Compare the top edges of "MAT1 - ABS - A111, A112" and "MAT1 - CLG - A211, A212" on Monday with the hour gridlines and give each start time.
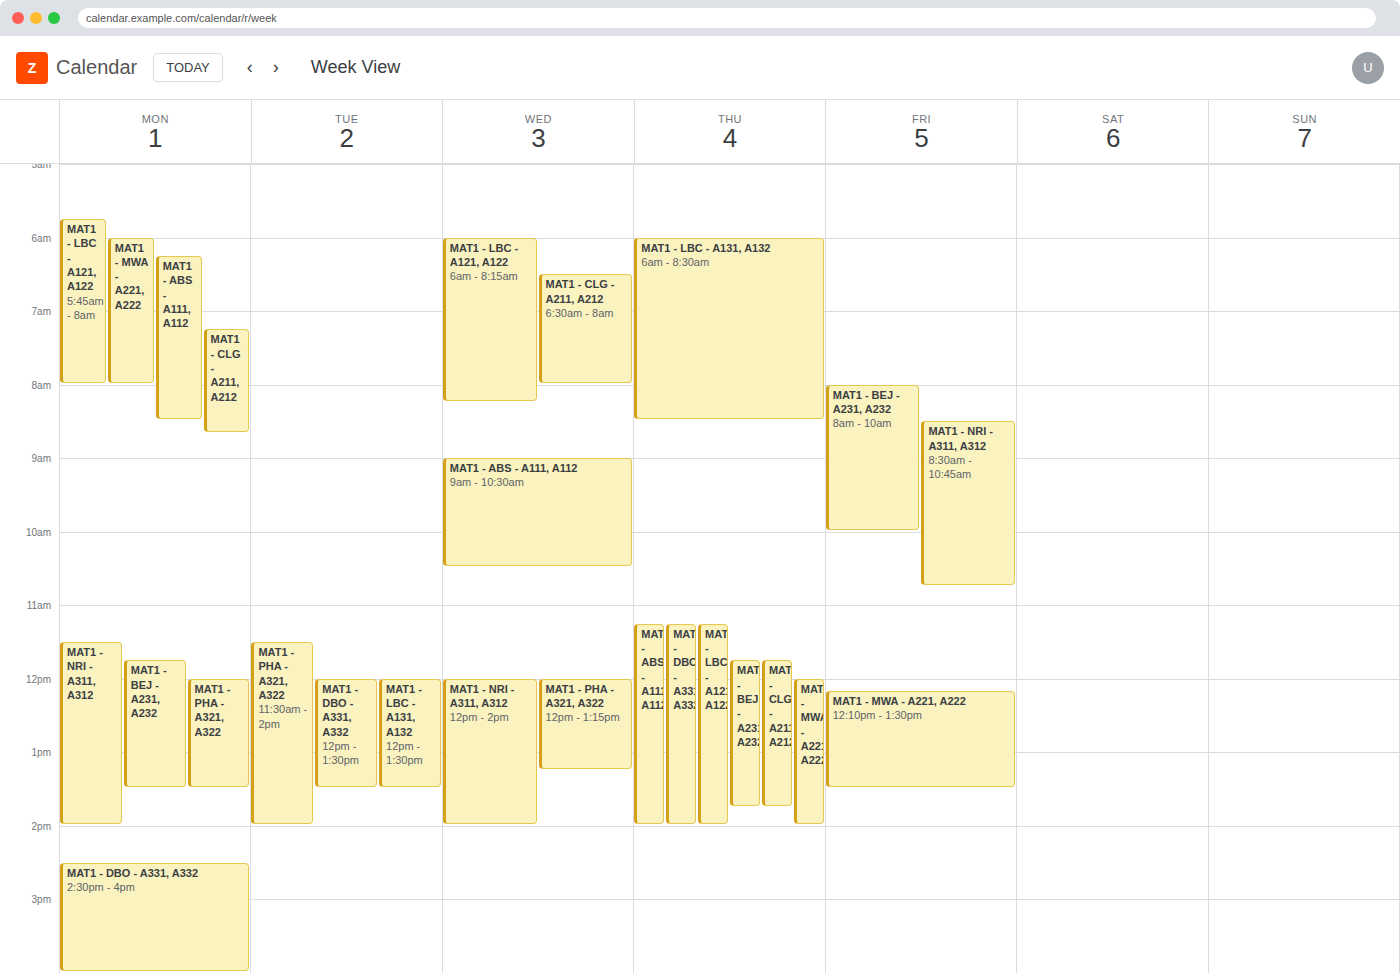
"MAT1 - ABS - A111, A112": 6:15 AM, neither: a quarter of the way from the 6 AM line to the 7 AM line. "MAT1 - CLG - A211, A212": 7:15 AM, neither: a quarter of the way from the 7 AM line to the 8 AM line.